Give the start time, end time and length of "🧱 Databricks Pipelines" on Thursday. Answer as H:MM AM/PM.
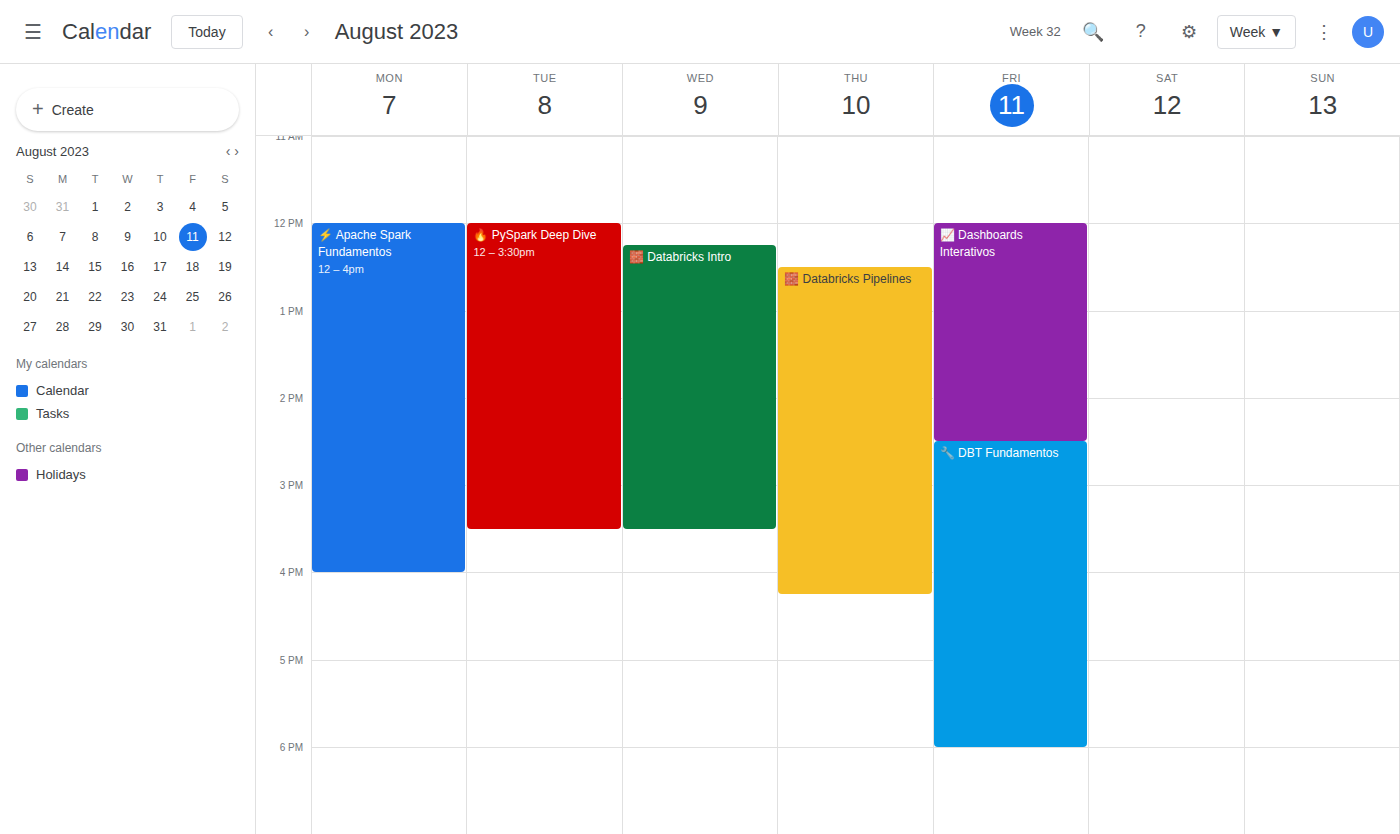
12:30 PM to 4:15 PM, 3 hours 45 minutes